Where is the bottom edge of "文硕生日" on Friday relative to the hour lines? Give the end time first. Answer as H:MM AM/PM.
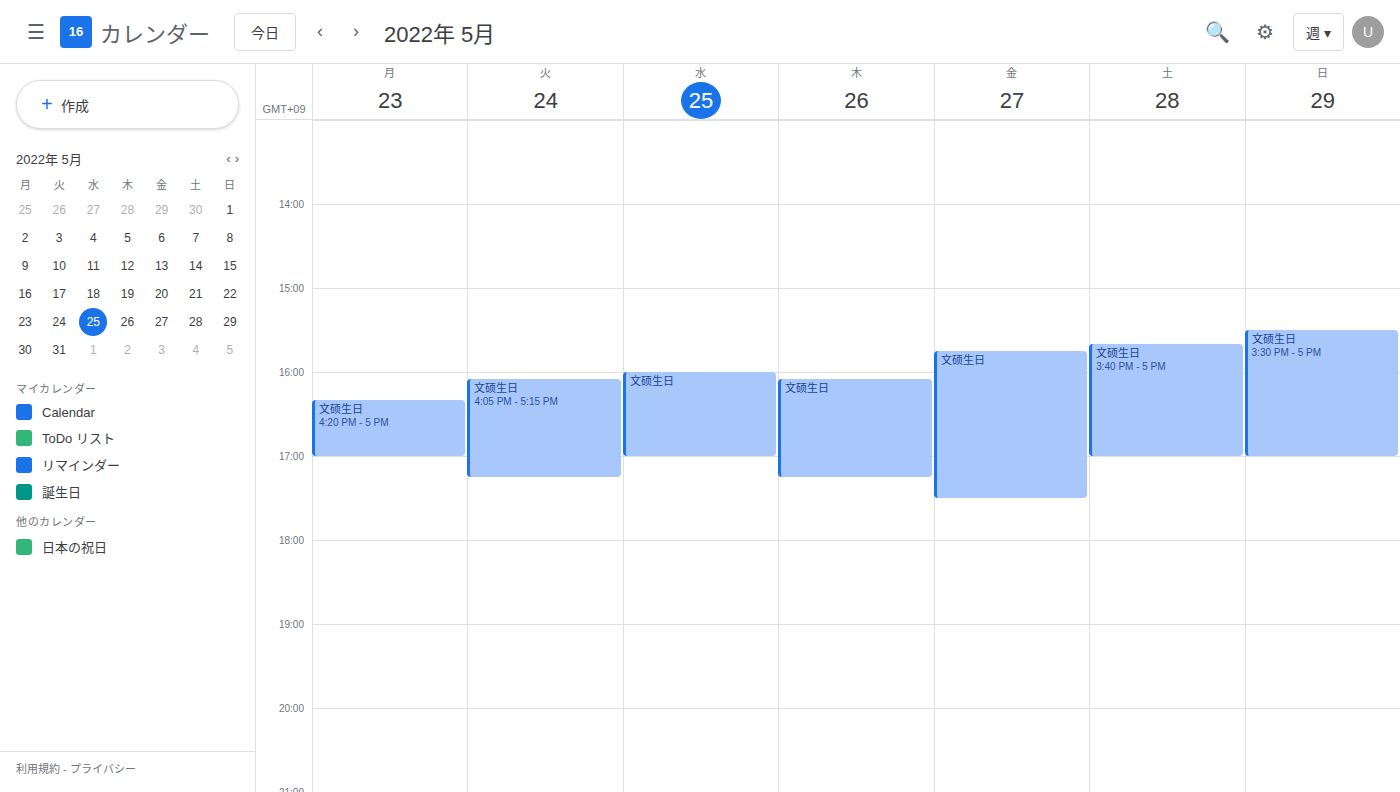
5:30 PM -- halfway between the 5 PM and 6 PM lines.